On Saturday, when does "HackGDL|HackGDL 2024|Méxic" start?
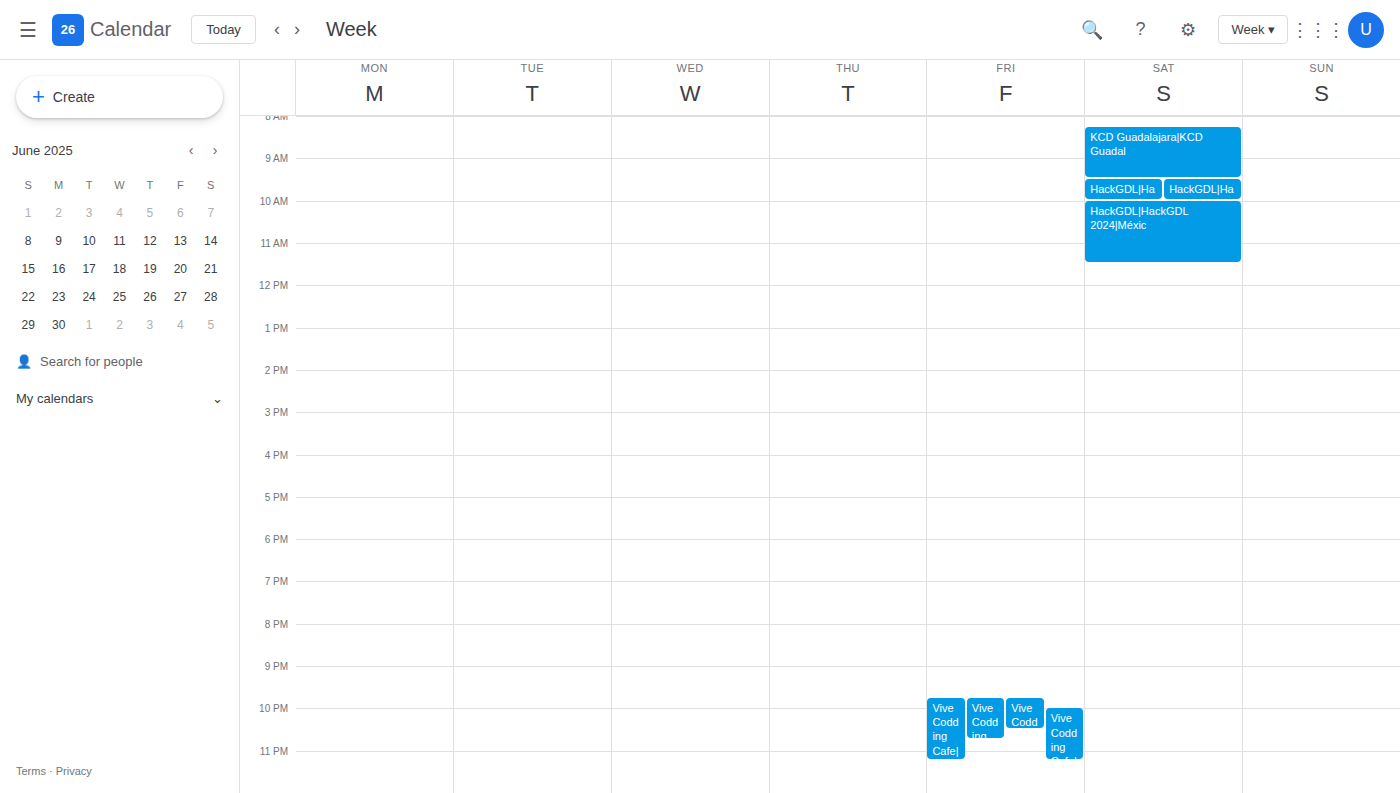
10:00 AM